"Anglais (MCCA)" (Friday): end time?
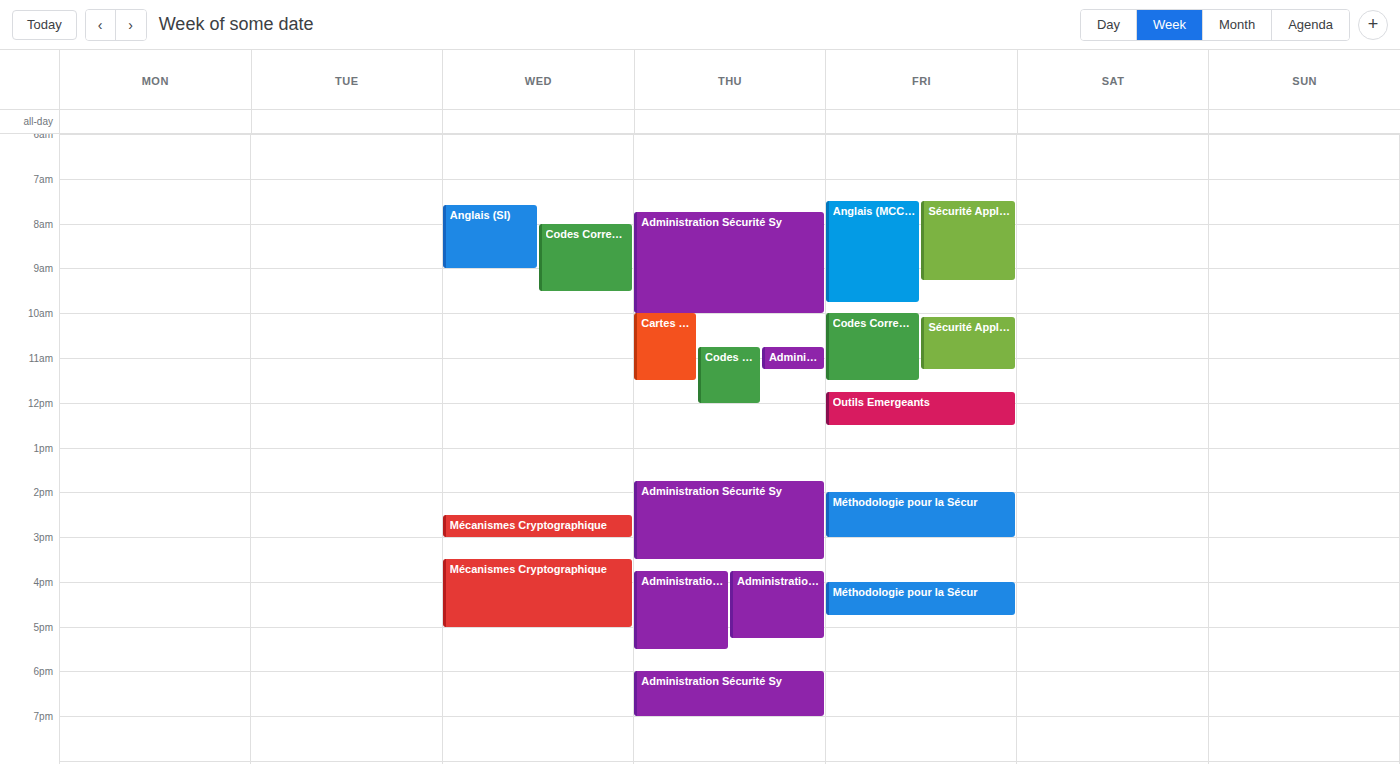
09:45